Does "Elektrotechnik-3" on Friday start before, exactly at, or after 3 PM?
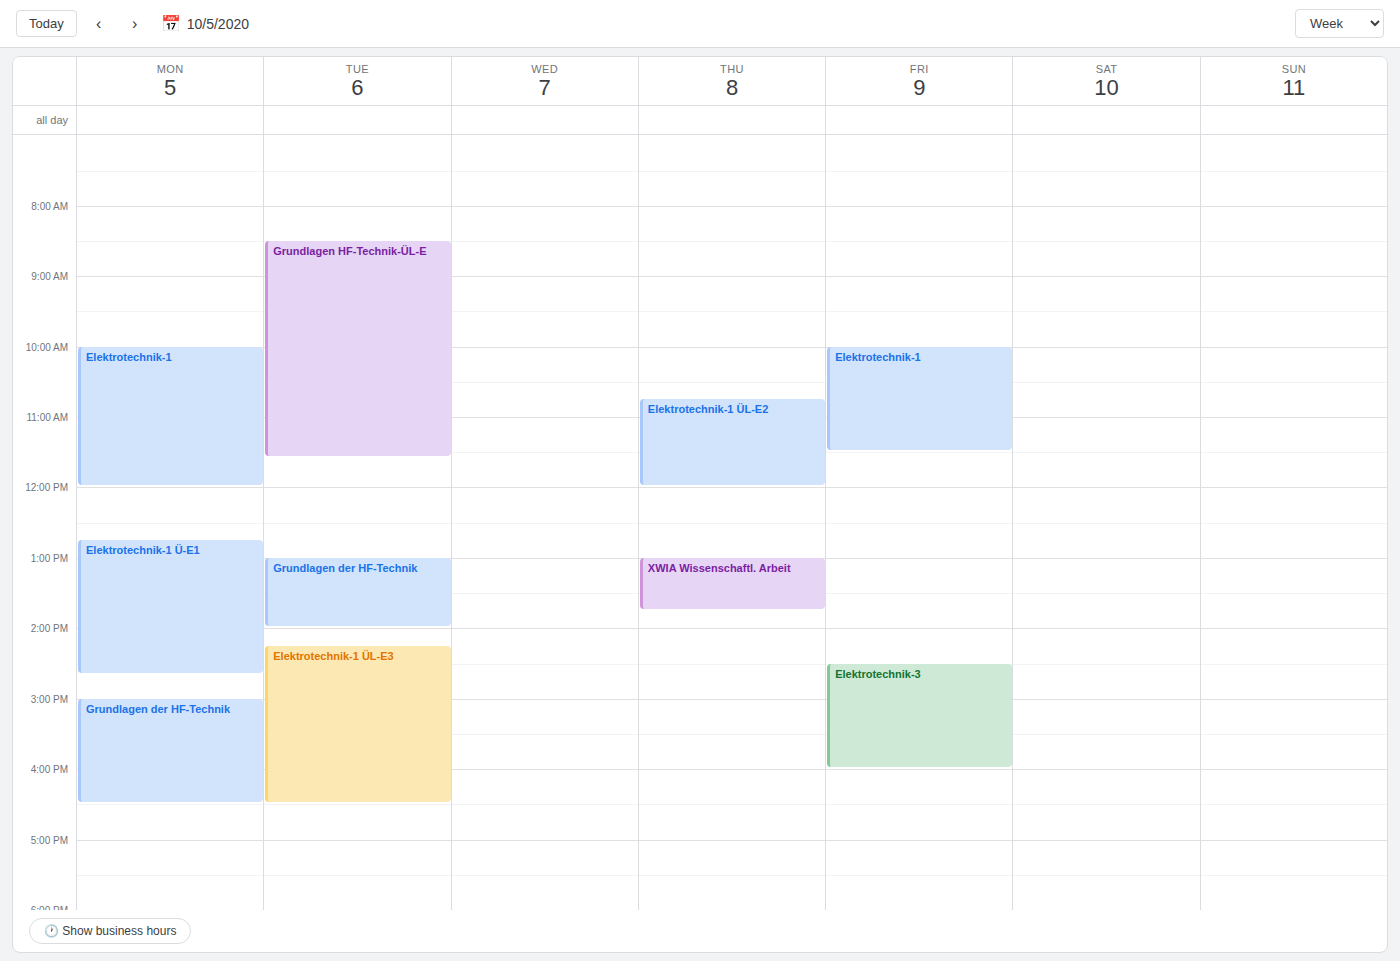
2:30 PM -- before 3 PM, 30 minutes above the 3 PM line.